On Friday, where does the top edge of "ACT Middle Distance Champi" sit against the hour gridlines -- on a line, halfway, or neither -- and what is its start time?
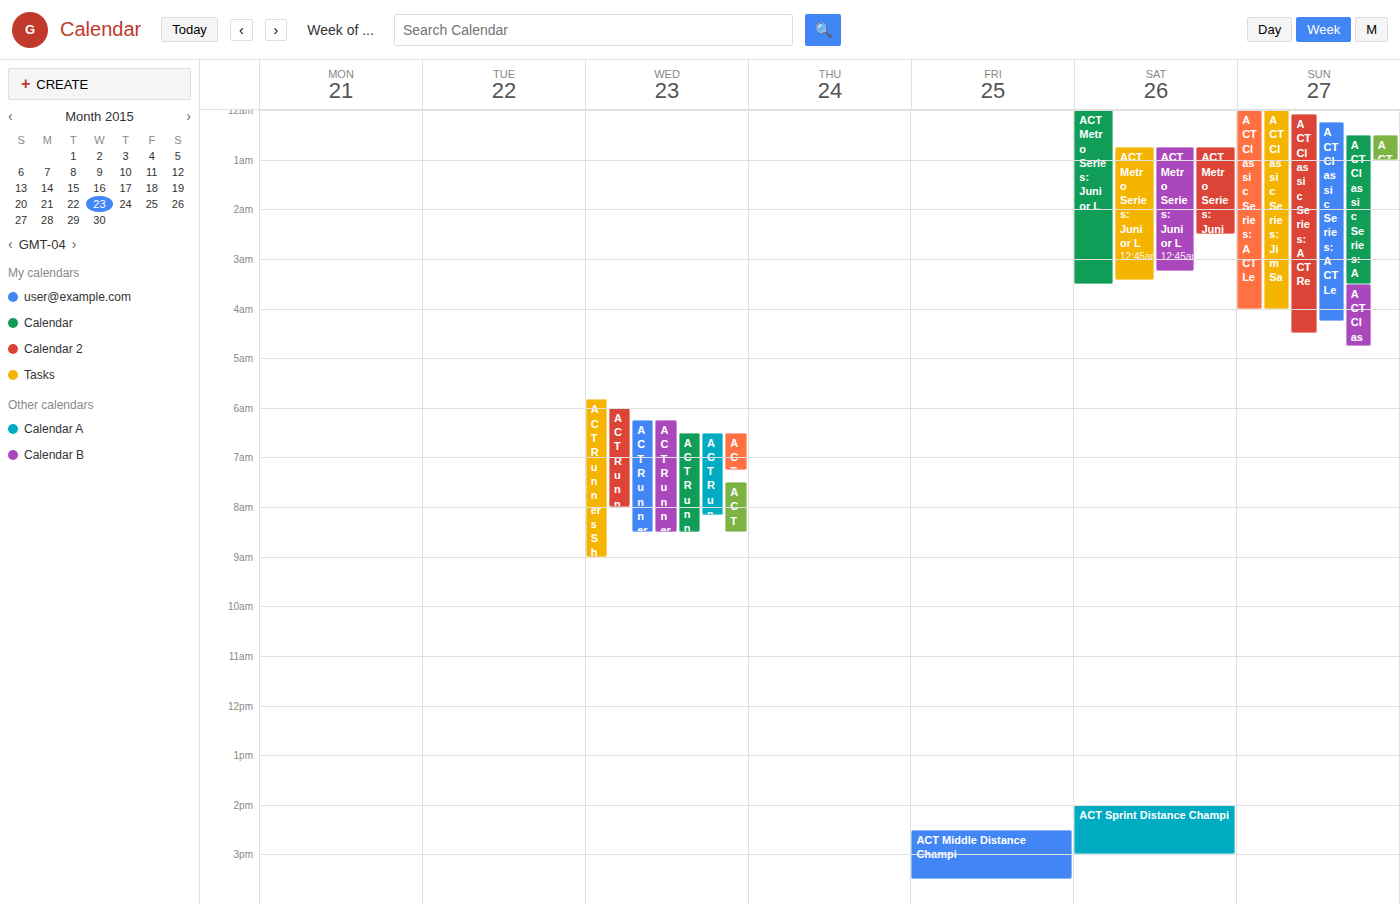
2:30 PM -- halfway between the 2 PM and 3 PM lines.